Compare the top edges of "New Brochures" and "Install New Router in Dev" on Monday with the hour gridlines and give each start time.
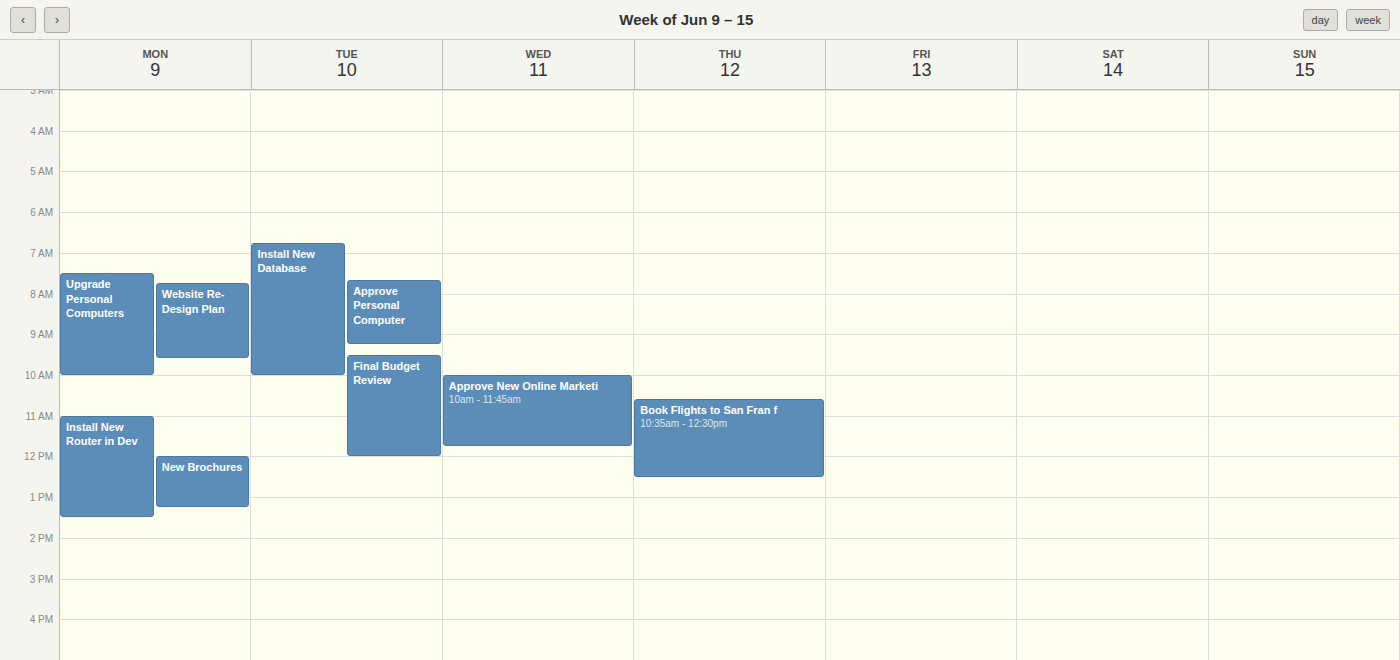
"New Brochures": 12:00 PM, exactly on the 12 PM line. "Install New Router in Dev": 11:00 AM, exactly on the 11 AM line.